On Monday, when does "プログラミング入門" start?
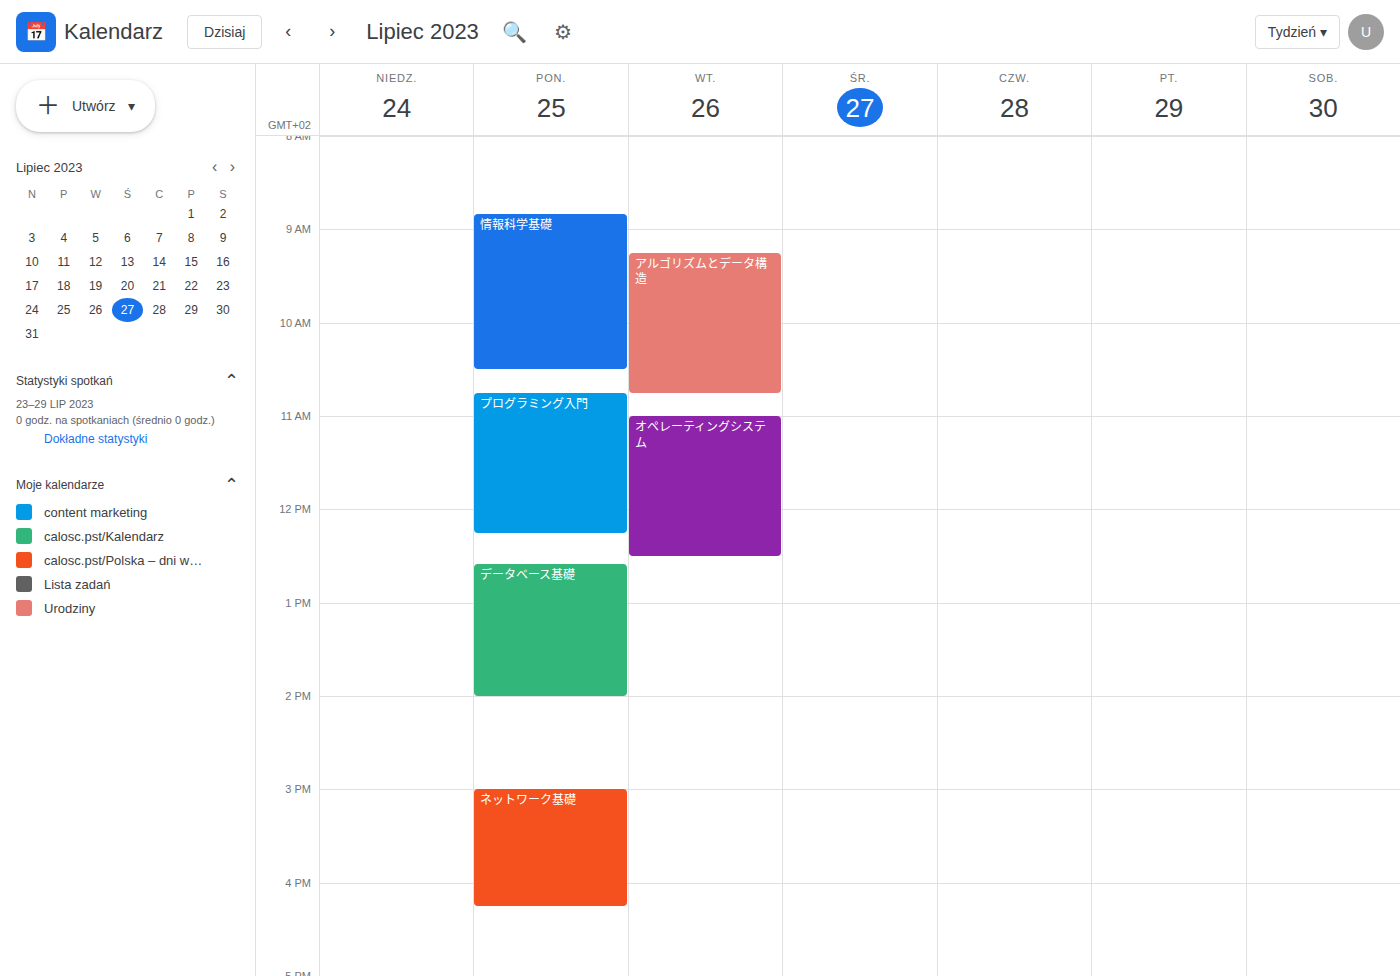
10:45 AM